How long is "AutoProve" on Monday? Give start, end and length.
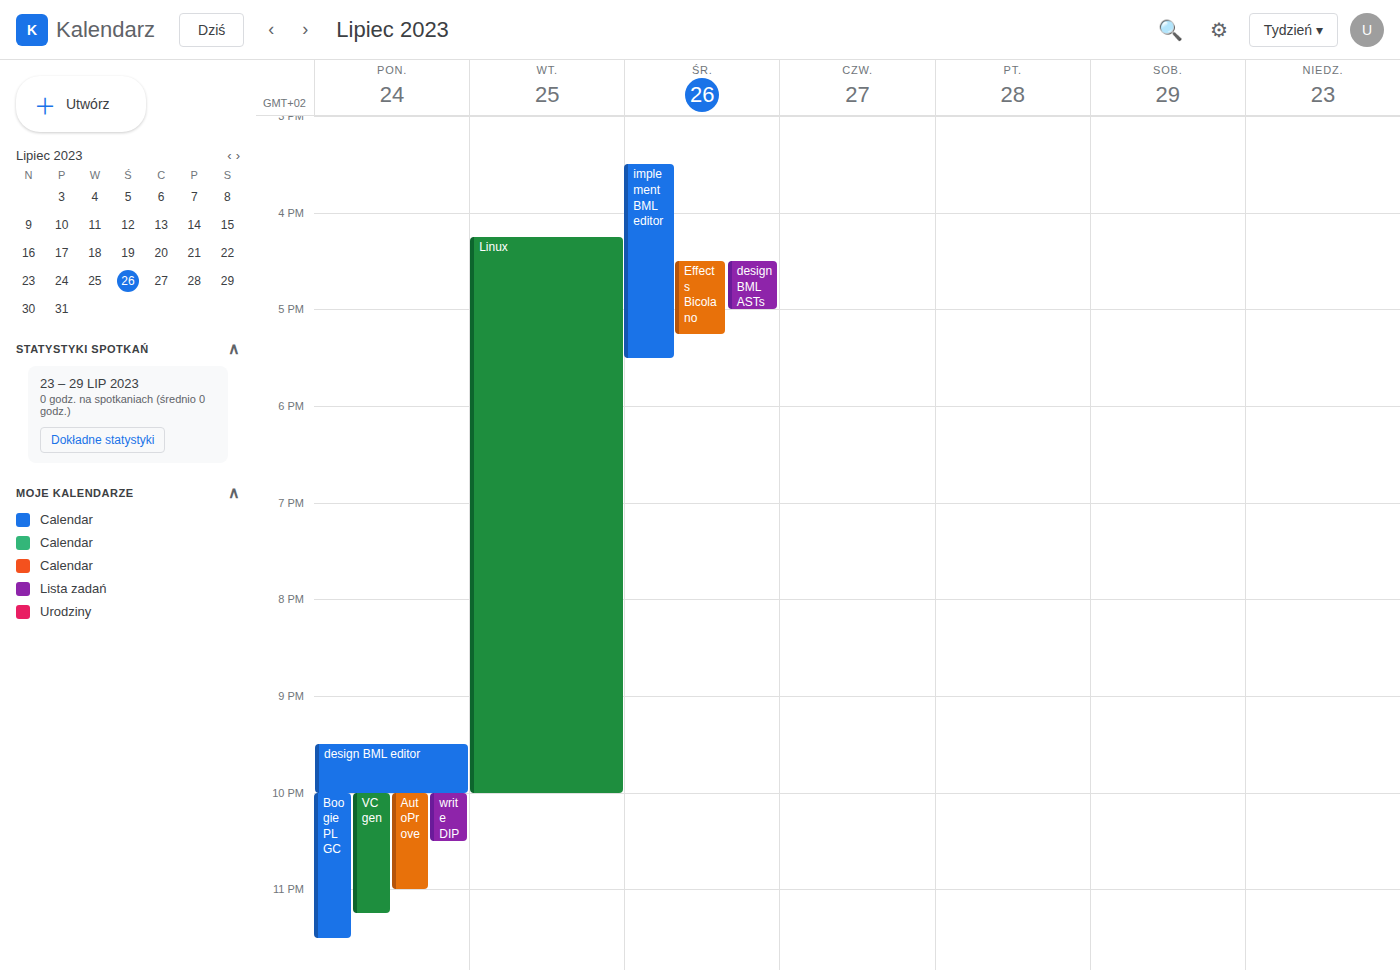
10:00 PM to 11:00 PM, 1 hour